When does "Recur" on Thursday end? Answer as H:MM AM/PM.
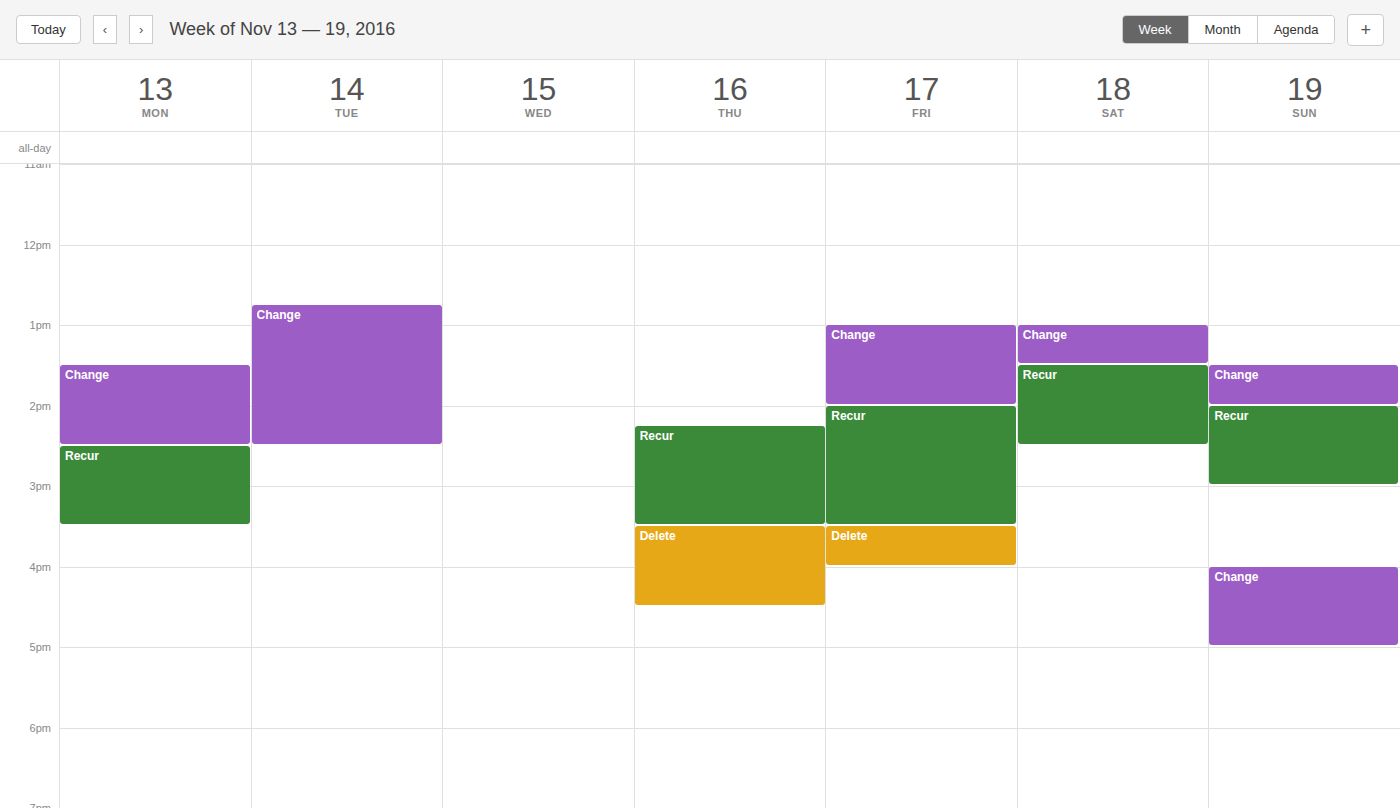
3:30 PM